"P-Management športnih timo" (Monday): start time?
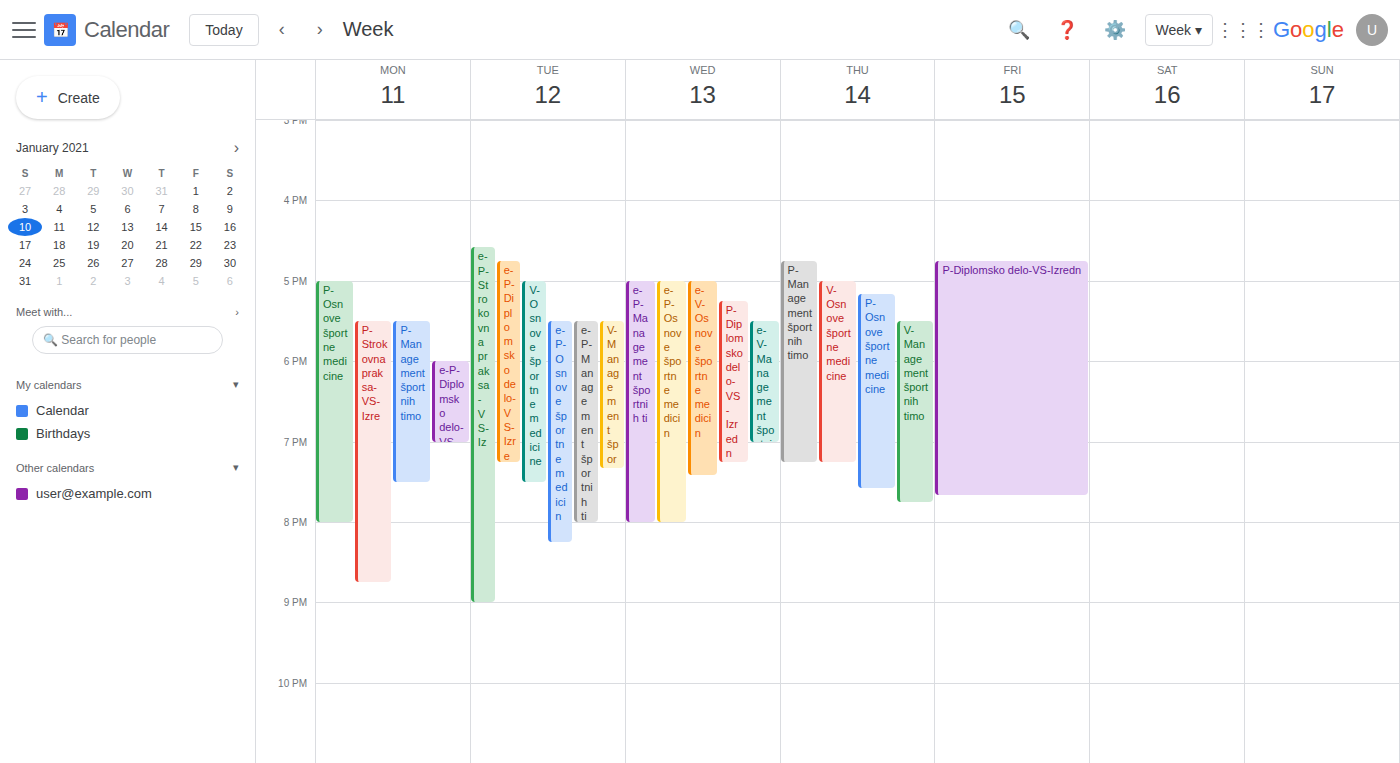
17:30